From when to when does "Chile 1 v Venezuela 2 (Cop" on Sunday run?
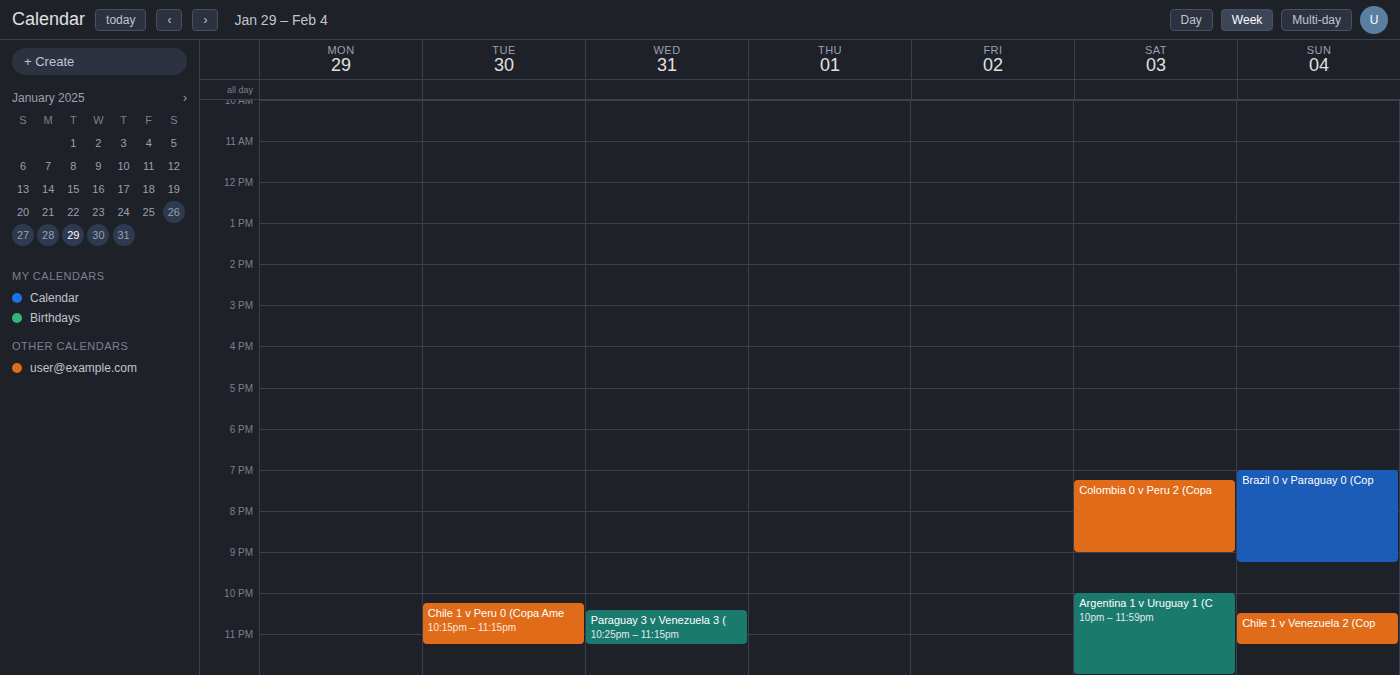
10:30 PM to 11:15 PM